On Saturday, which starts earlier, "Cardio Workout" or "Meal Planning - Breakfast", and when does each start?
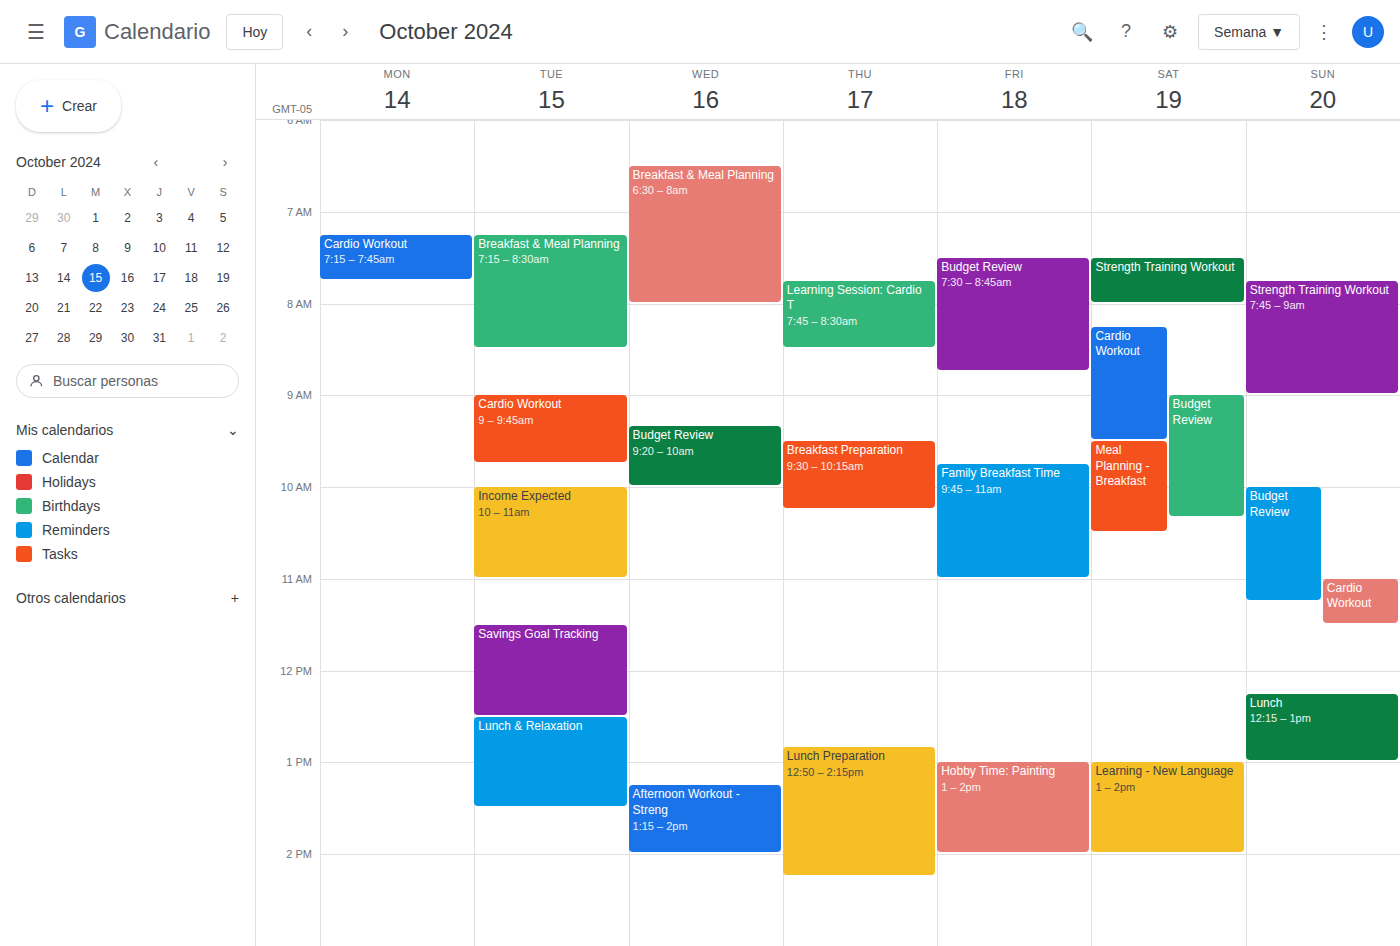
"Cardio Workout" 08:15; "Meal Planning - Breakfast" 09:30.